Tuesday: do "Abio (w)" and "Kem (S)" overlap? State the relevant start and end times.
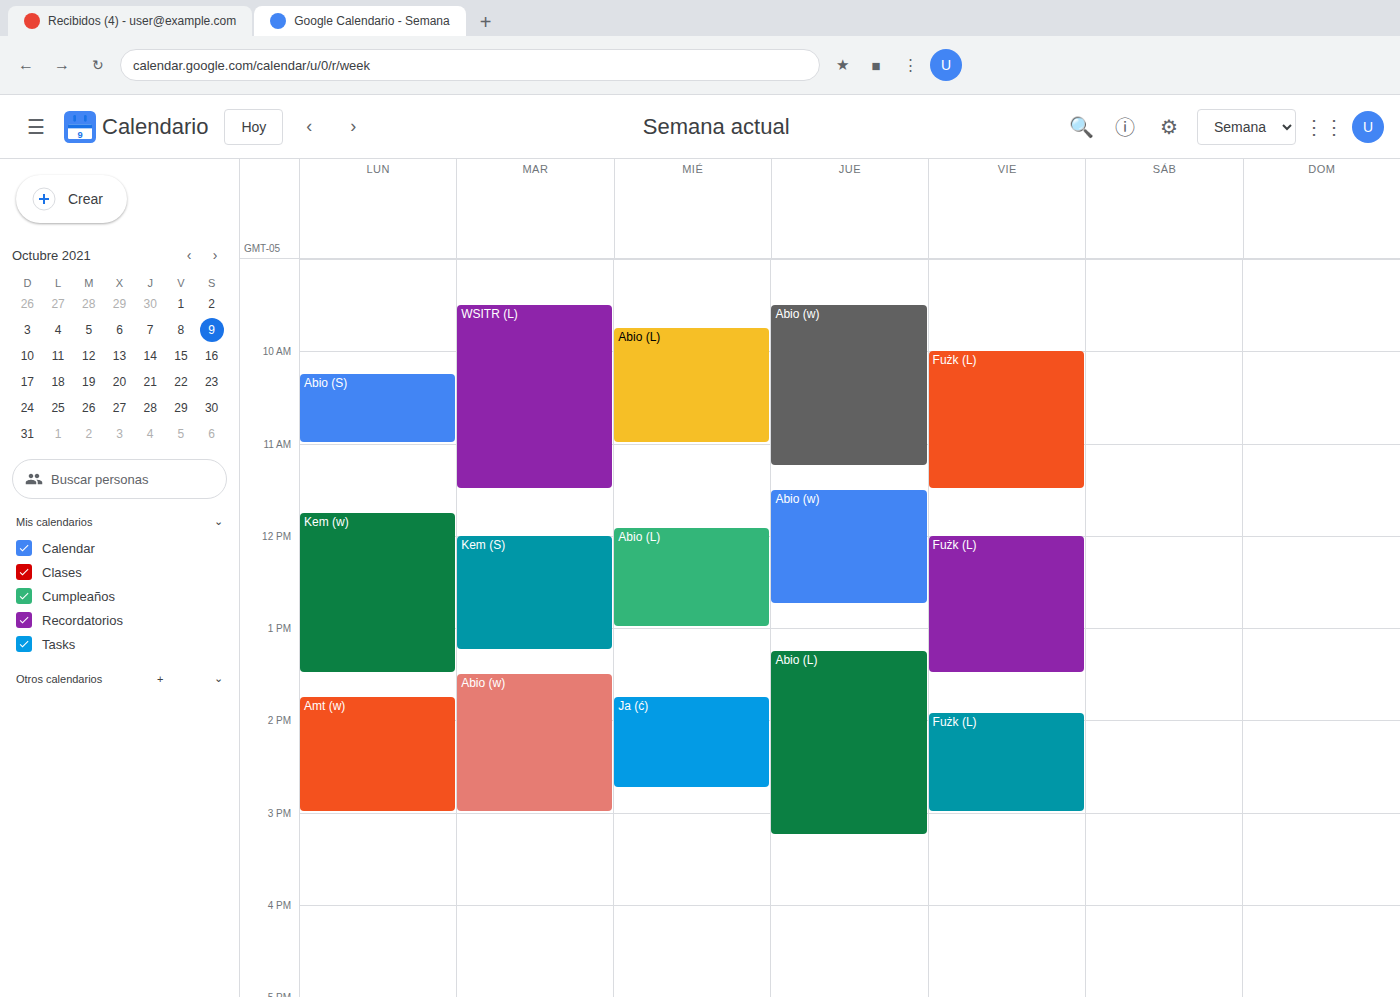
"Kem (S)" ends at 1:15 PM and "Abio (w)" starts at 1:30 PM -- no overlap.